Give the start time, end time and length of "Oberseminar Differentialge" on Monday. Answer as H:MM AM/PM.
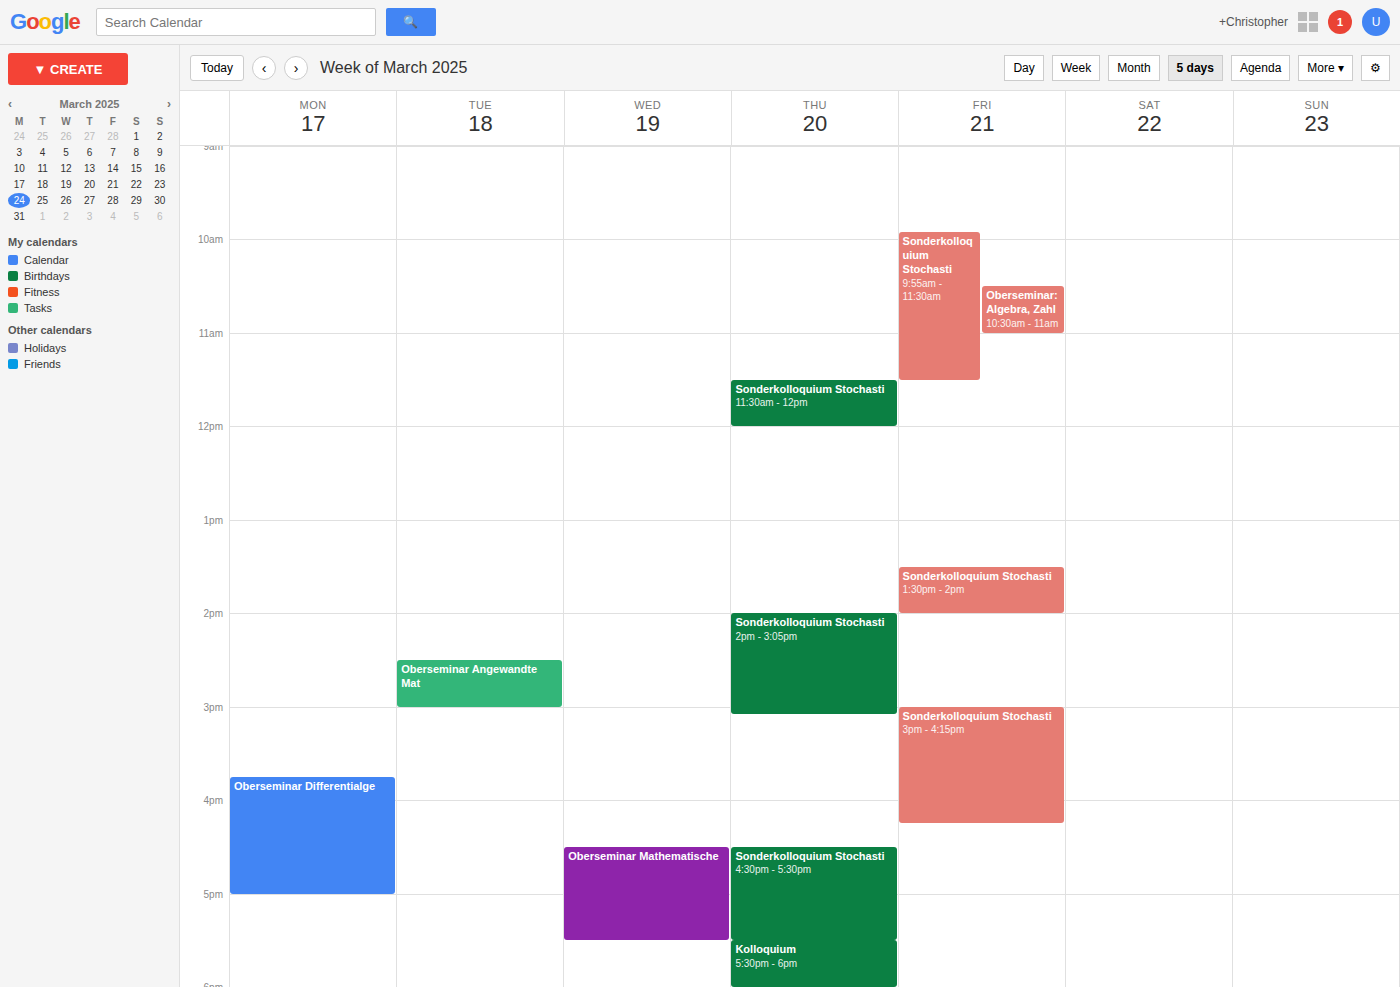
3:45 PM to 5:00 PM, 1 hour 15 minutes